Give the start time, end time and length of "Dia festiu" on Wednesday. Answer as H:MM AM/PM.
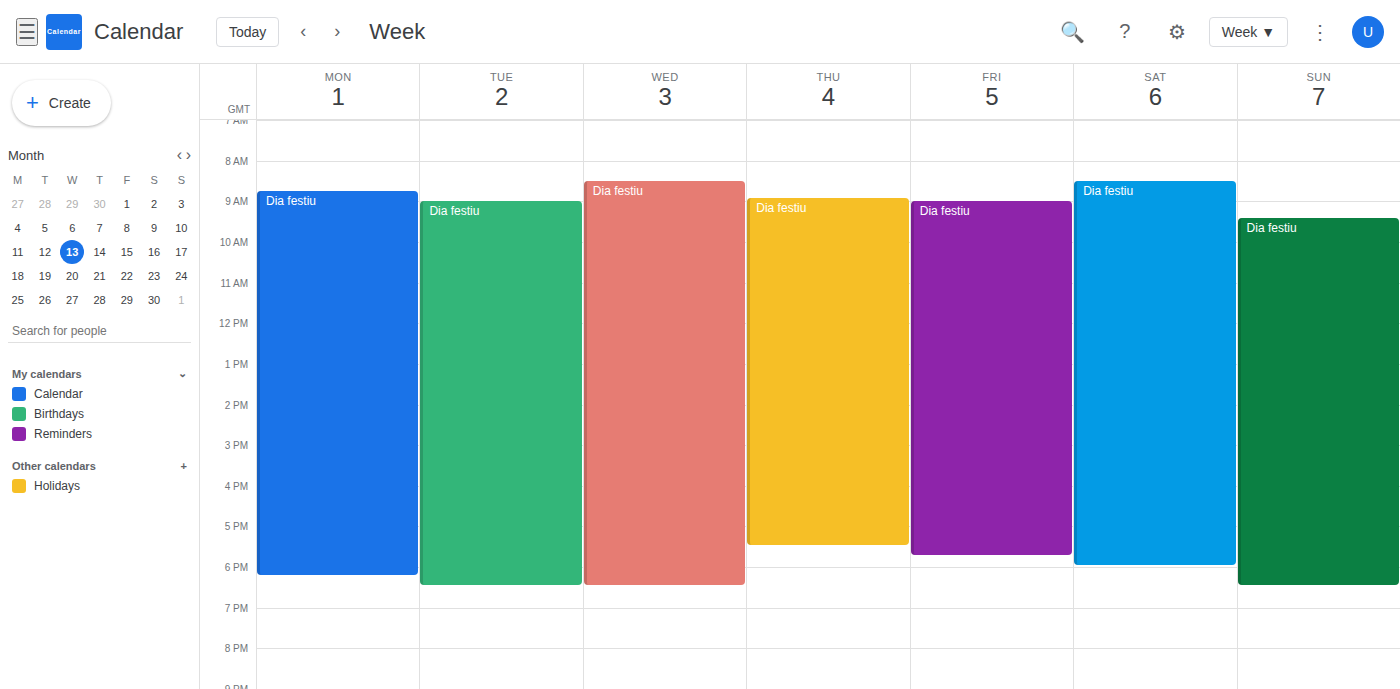
8:30 AM to 6:30 PM, 10 hours